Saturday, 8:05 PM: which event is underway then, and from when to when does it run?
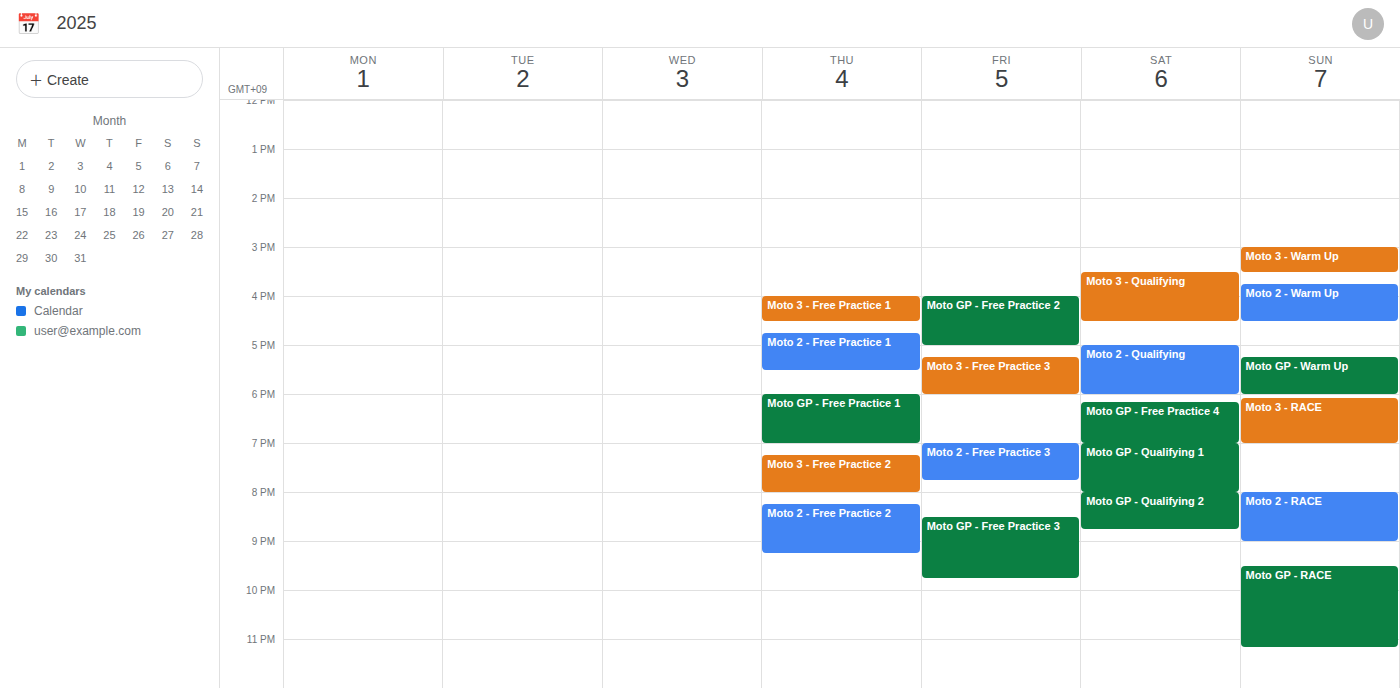
"Moto GP - Qualifying 2", 8:00 PM to 8:45 PM